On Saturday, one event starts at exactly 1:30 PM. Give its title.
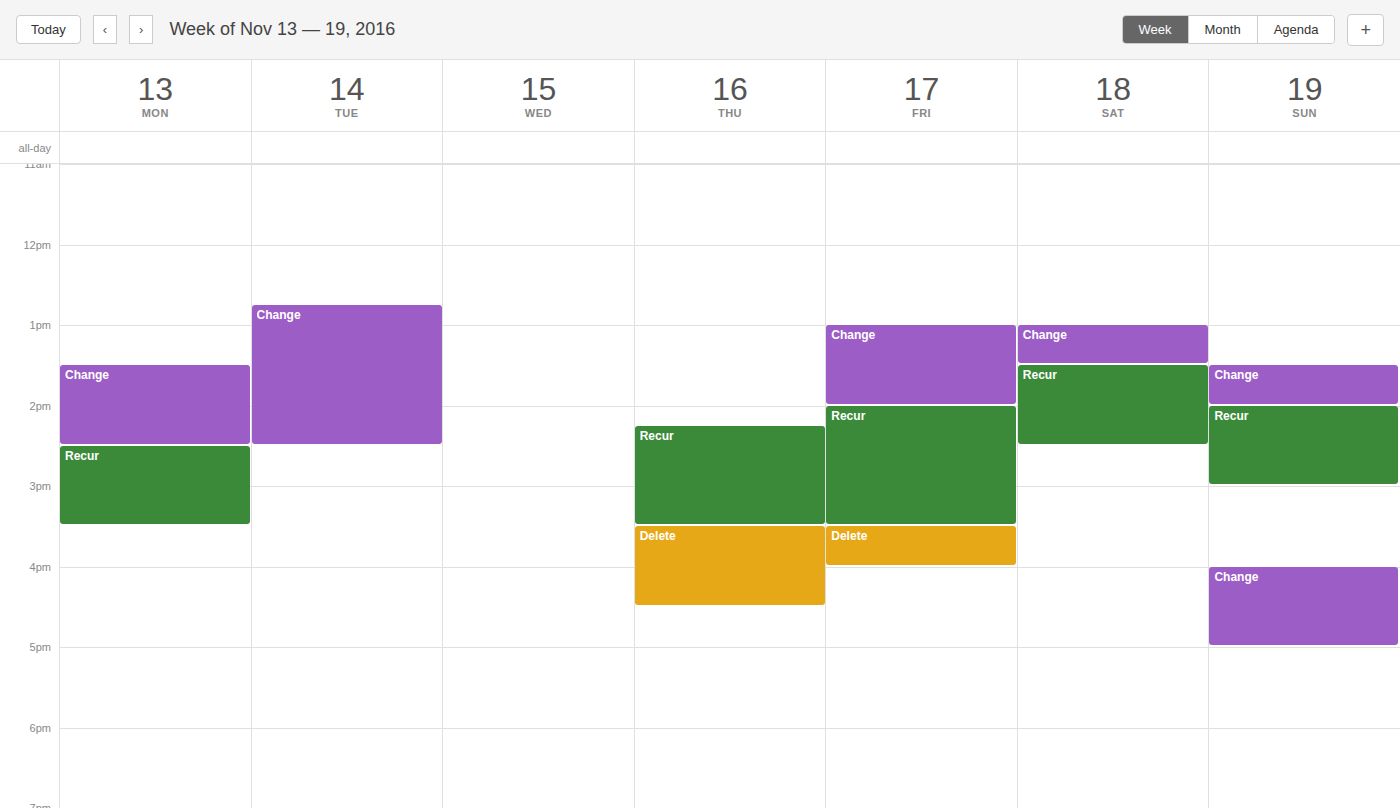
"Recur"